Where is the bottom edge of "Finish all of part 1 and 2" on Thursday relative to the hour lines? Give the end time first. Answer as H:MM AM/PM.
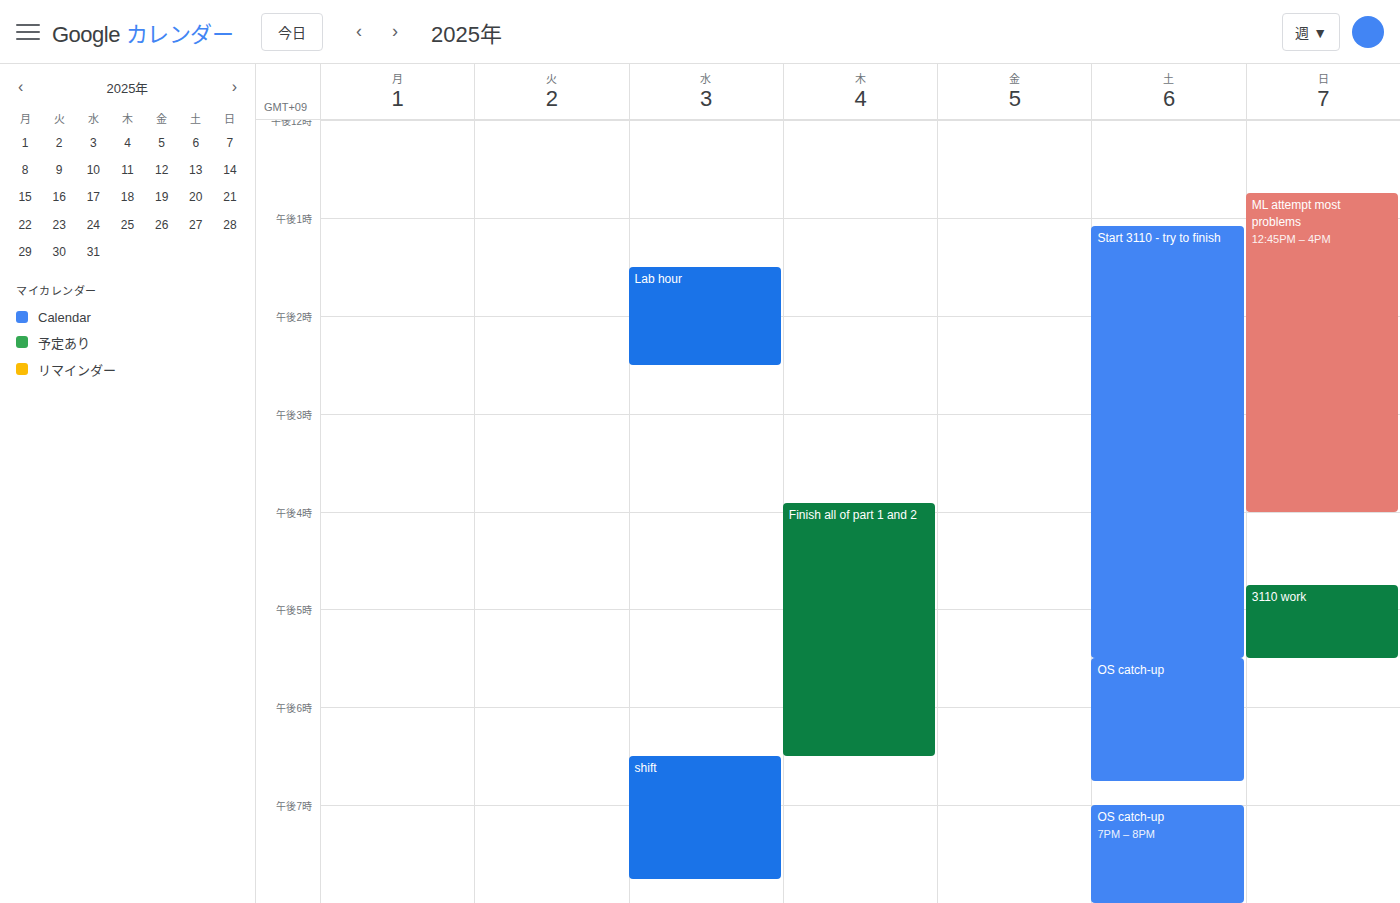
6:30 PM -- halfway between the 6 PM and 7 PM lines.